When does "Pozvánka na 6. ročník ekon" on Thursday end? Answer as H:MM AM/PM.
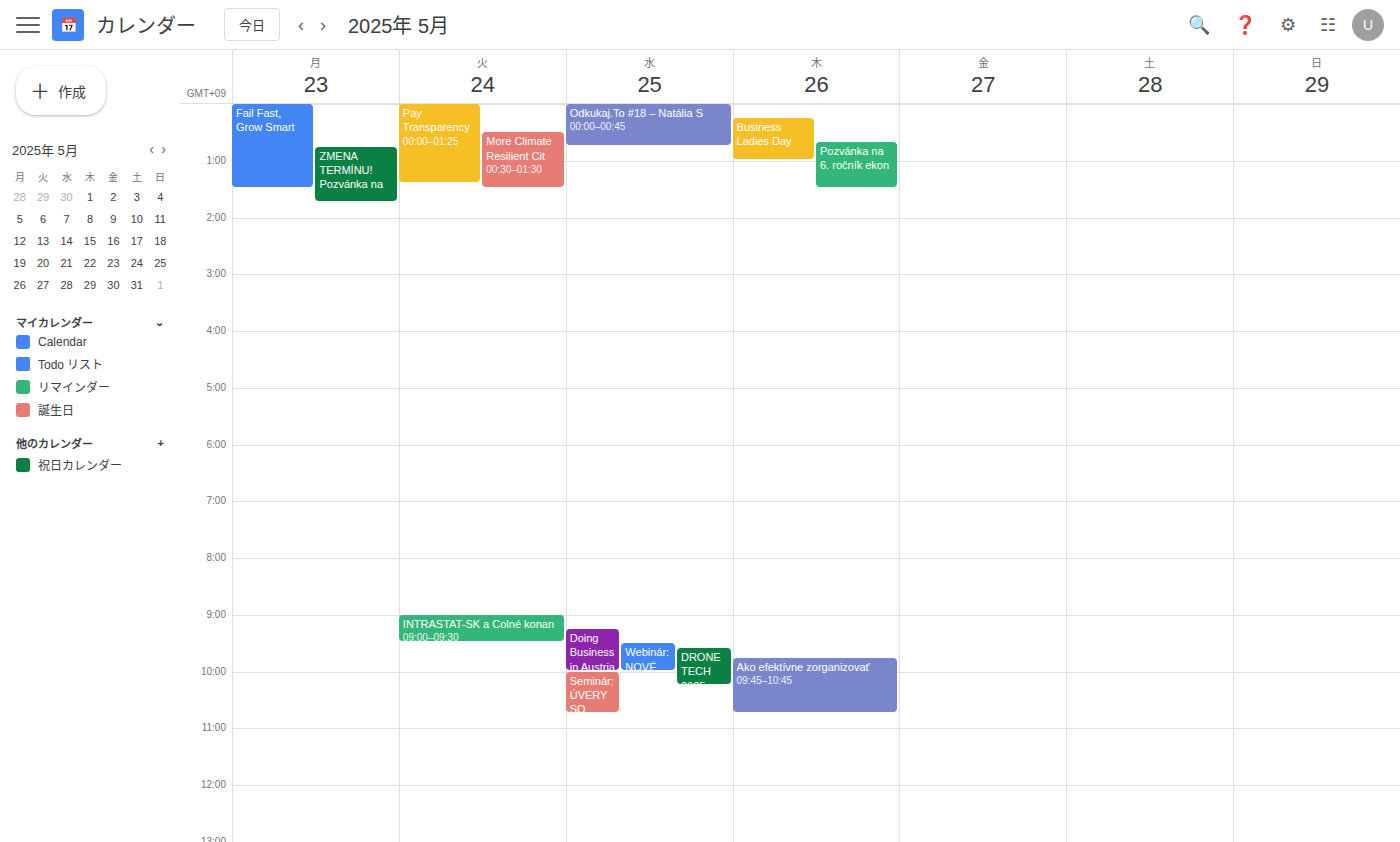
1:30 AM